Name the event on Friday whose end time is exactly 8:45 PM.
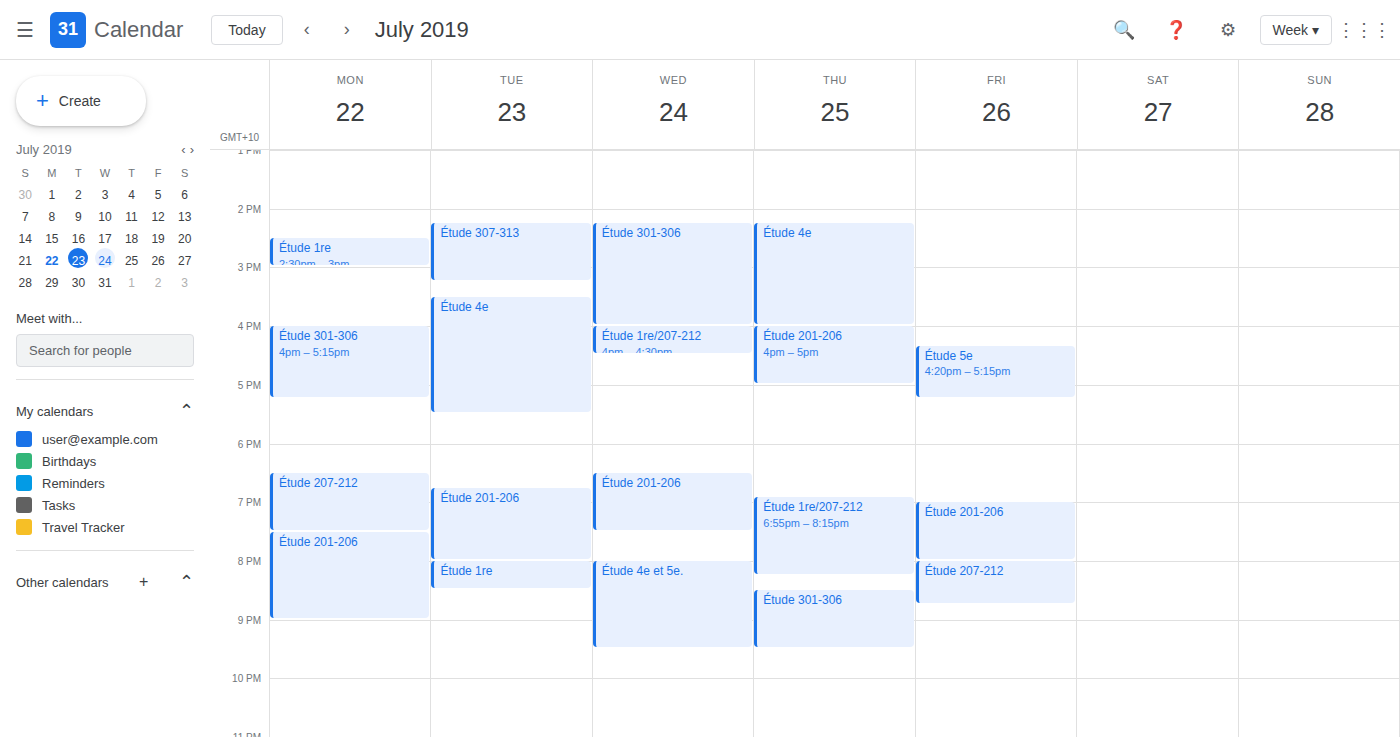
"Étude 207-212"